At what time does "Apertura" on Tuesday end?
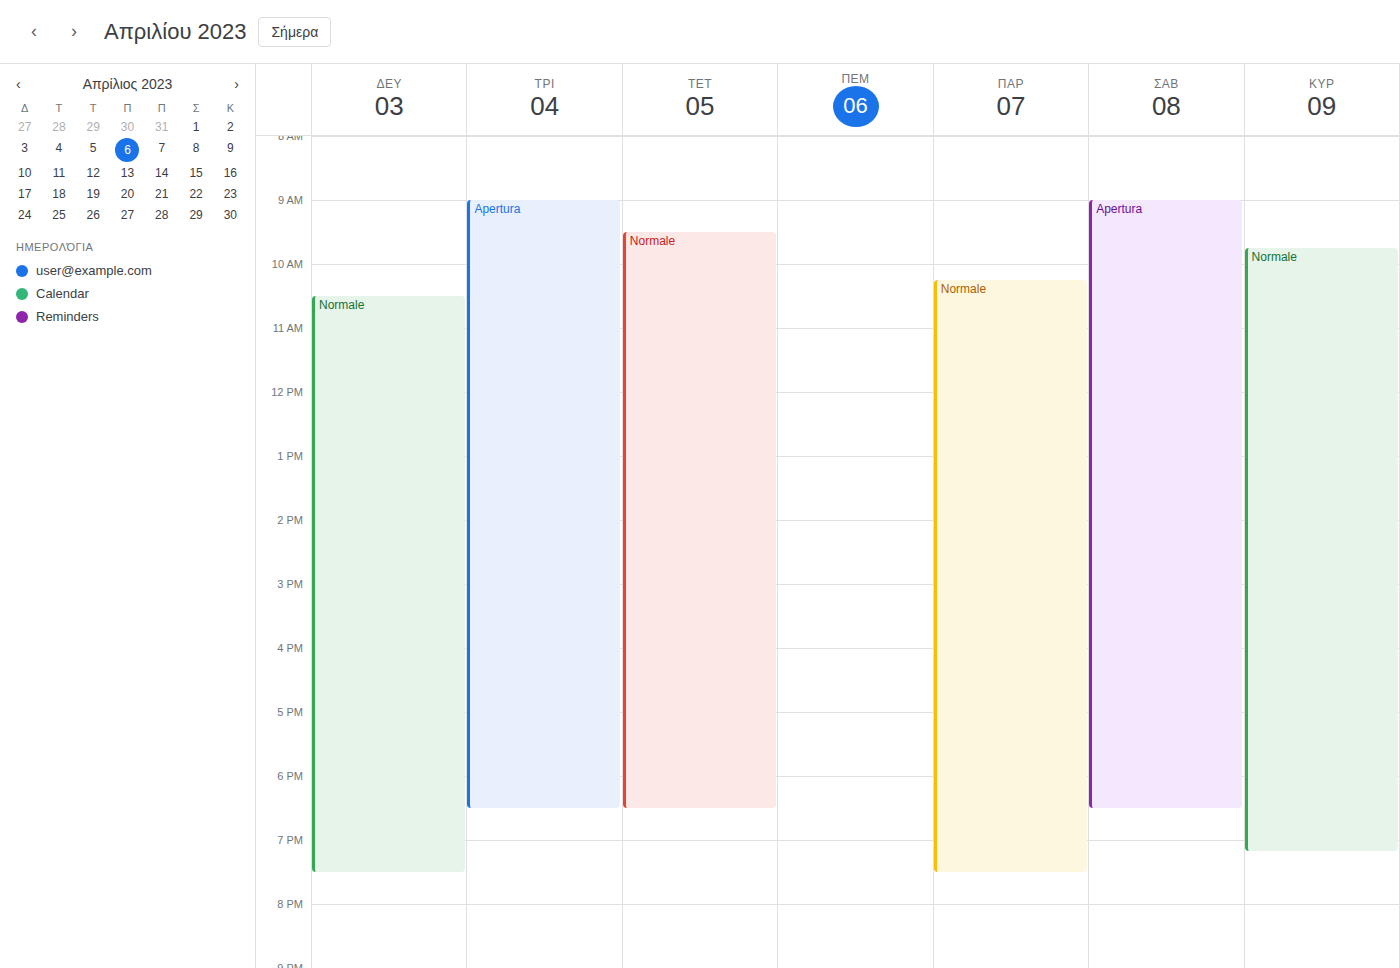
6:30 PM